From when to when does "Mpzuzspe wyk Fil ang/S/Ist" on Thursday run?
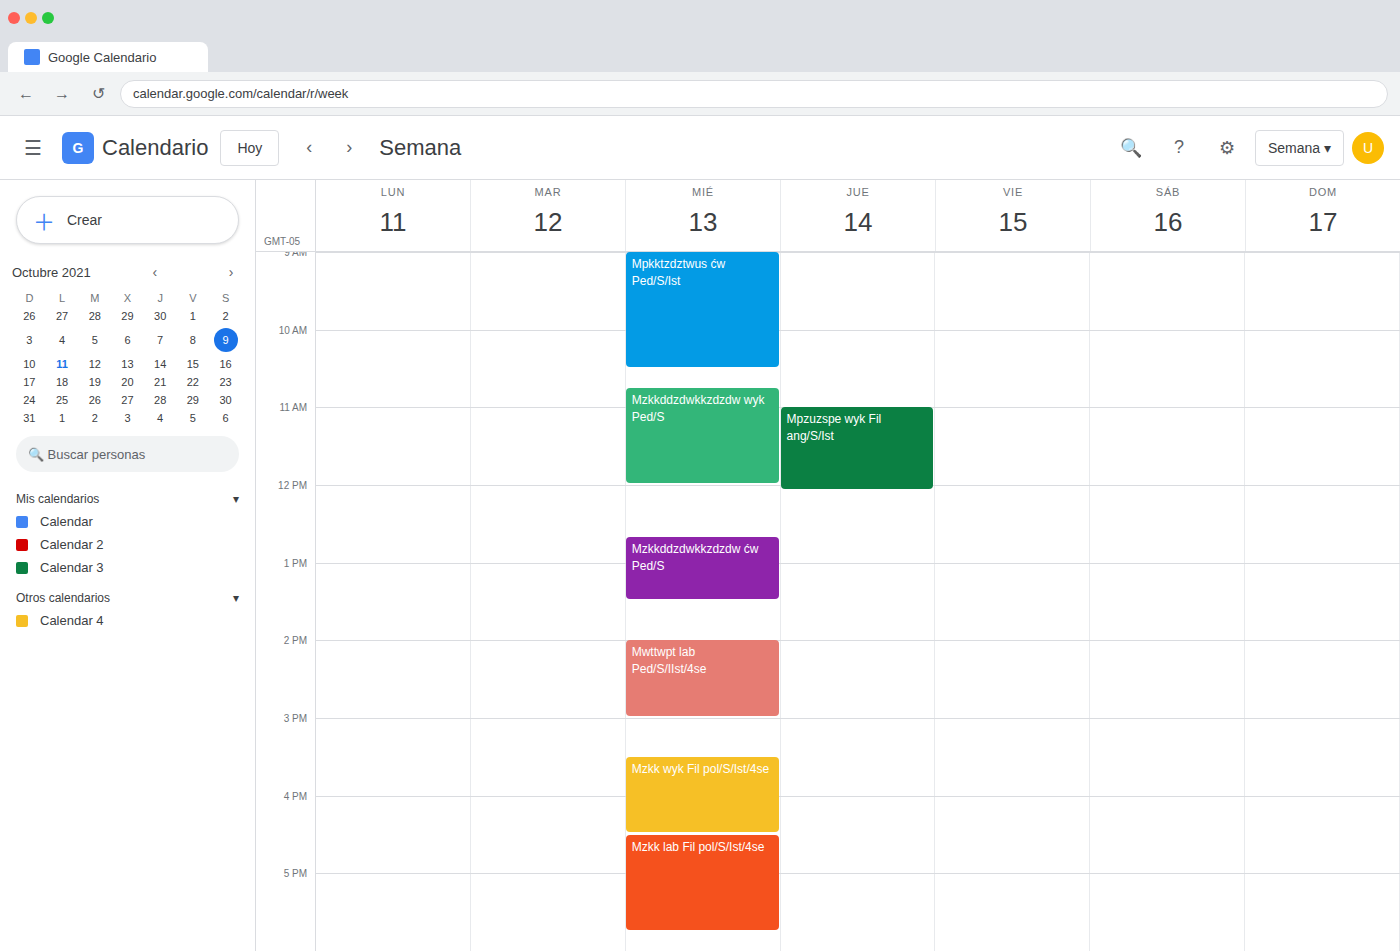
11:00 AM to 12:05 PM